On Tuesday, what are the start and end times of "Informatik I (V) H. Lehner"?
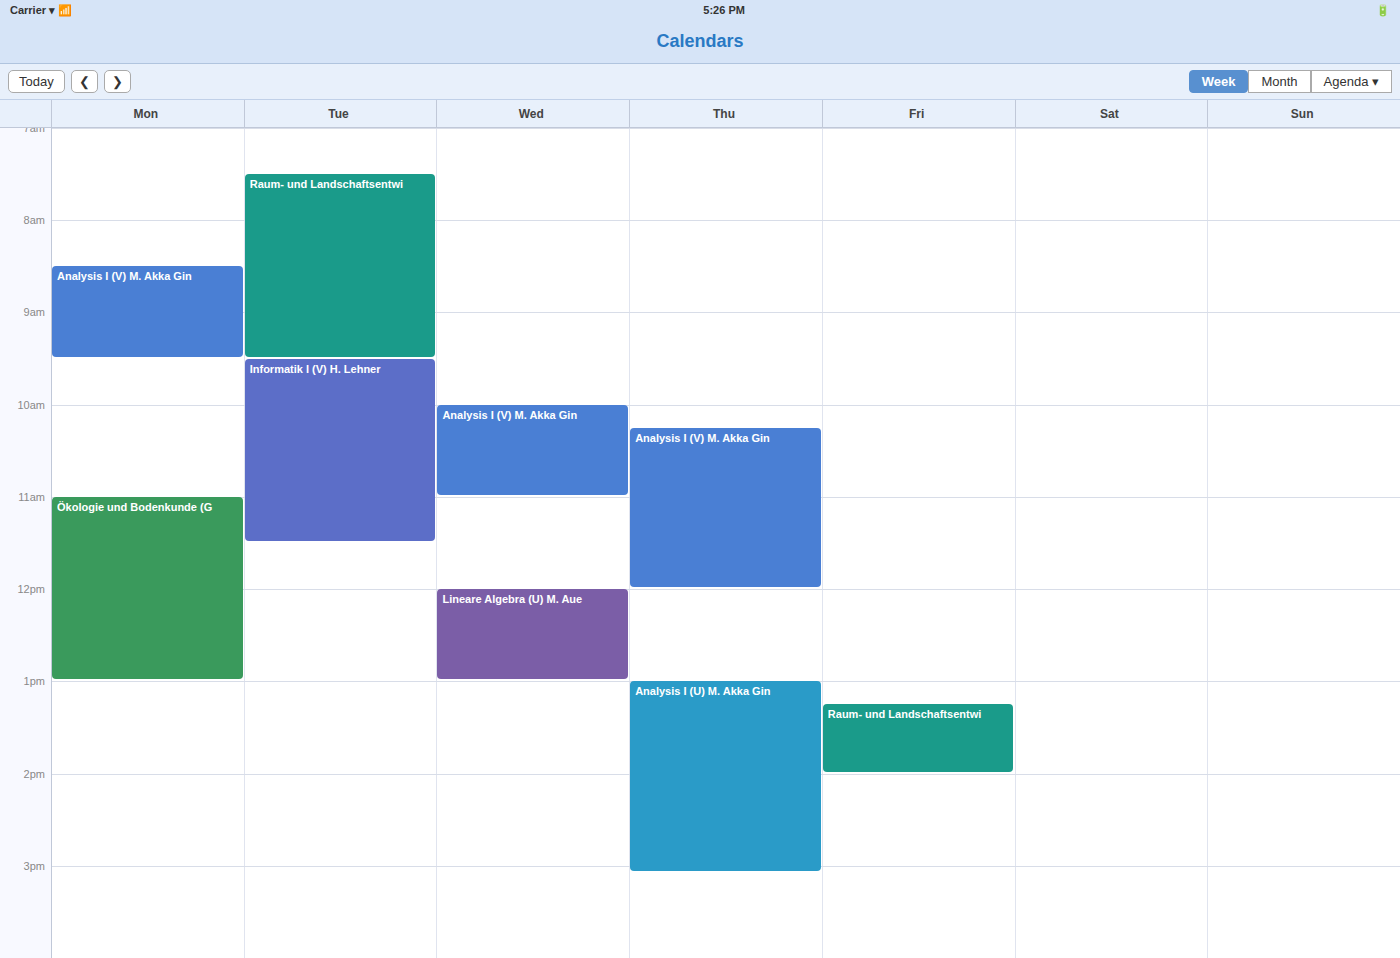
9:30 AM to 11:30 AM